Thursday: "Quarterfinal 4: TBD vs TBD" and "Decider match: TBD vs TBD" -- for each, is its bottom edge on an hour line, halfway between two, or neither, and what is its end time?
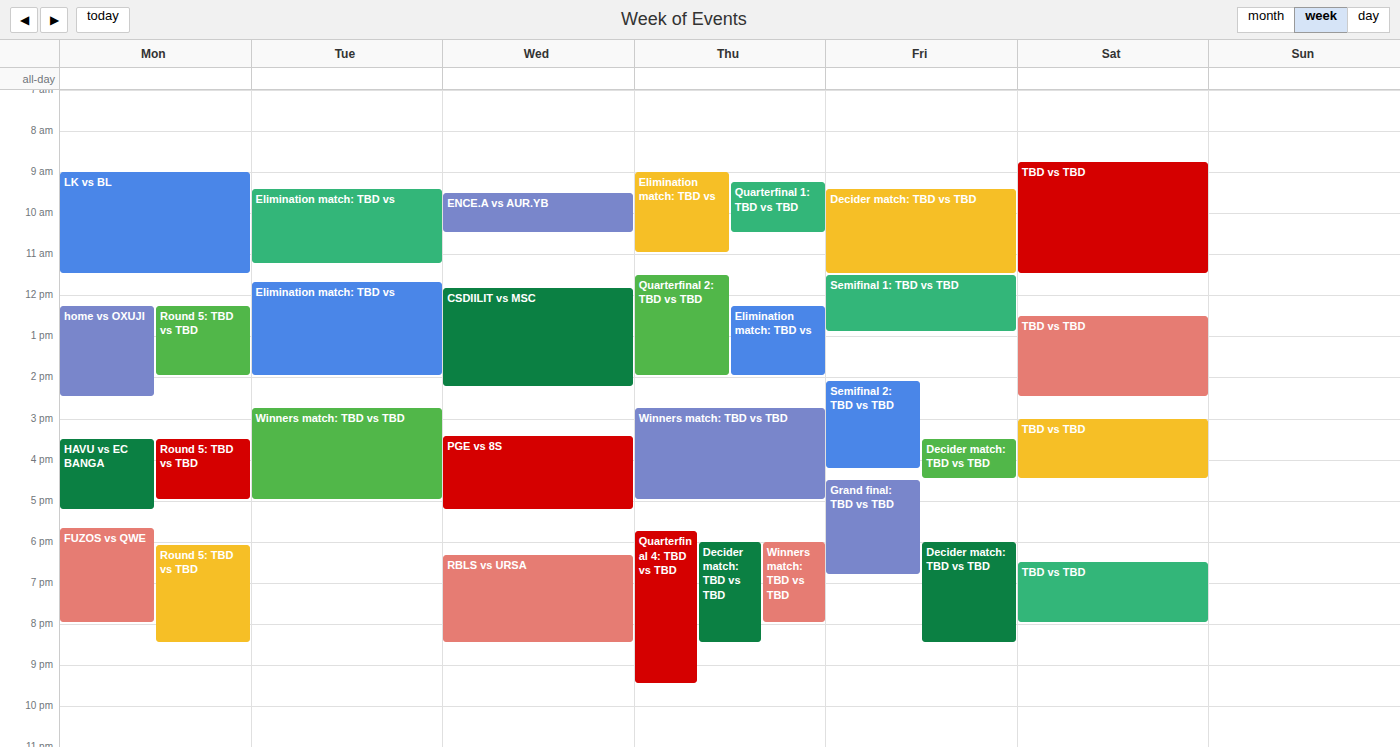
"Quarterfinal 4: TBD vs TBD": 9:30 PM, halfway between the 9 PM and 10 PM lines. "Decider match: TBD vs TBD": 8:30 PM, halfway between the 8 PM and 9 PM lines.